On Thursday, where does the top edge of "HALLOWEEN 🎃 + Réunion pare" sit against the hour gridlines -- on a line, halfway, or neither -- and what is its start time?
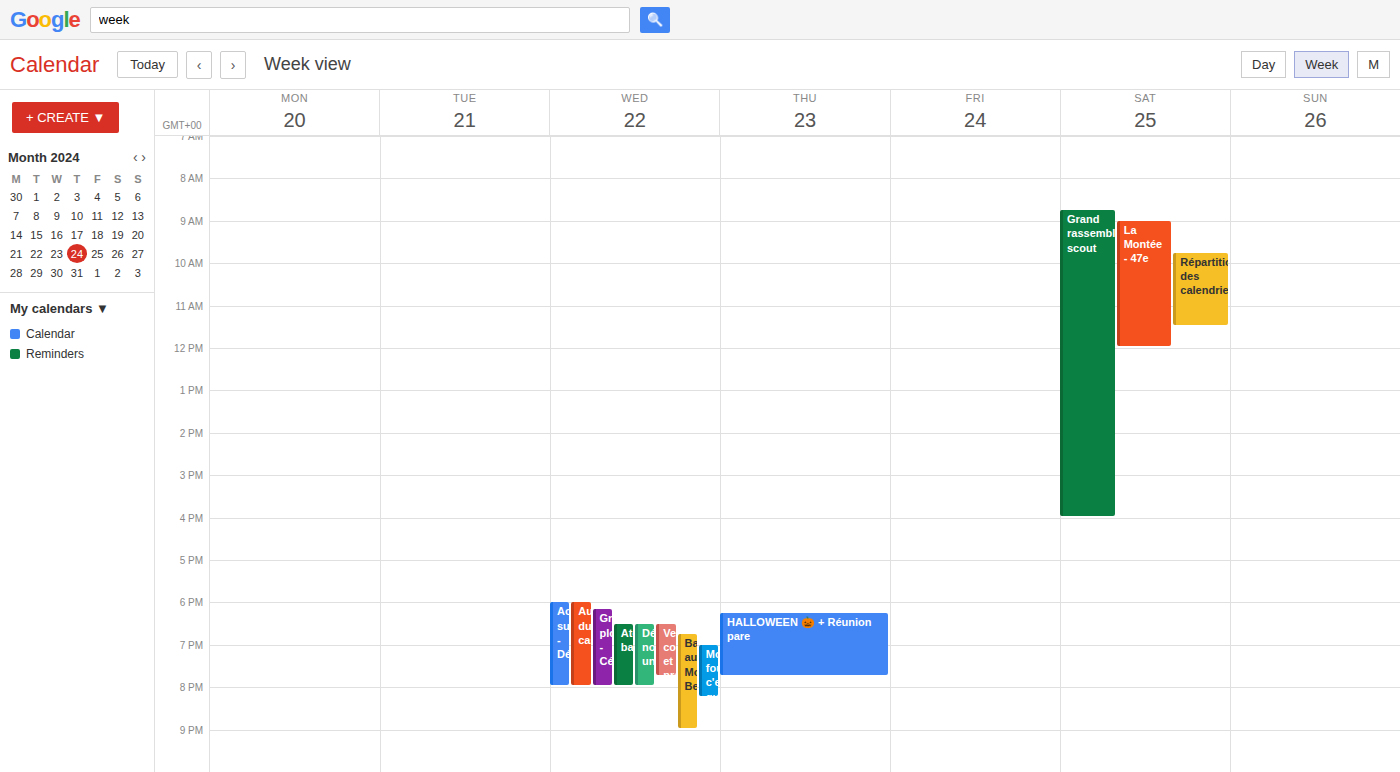
6:15 PM -- neither: a quarter of the way from the 6 PM line to the 7 PM line.